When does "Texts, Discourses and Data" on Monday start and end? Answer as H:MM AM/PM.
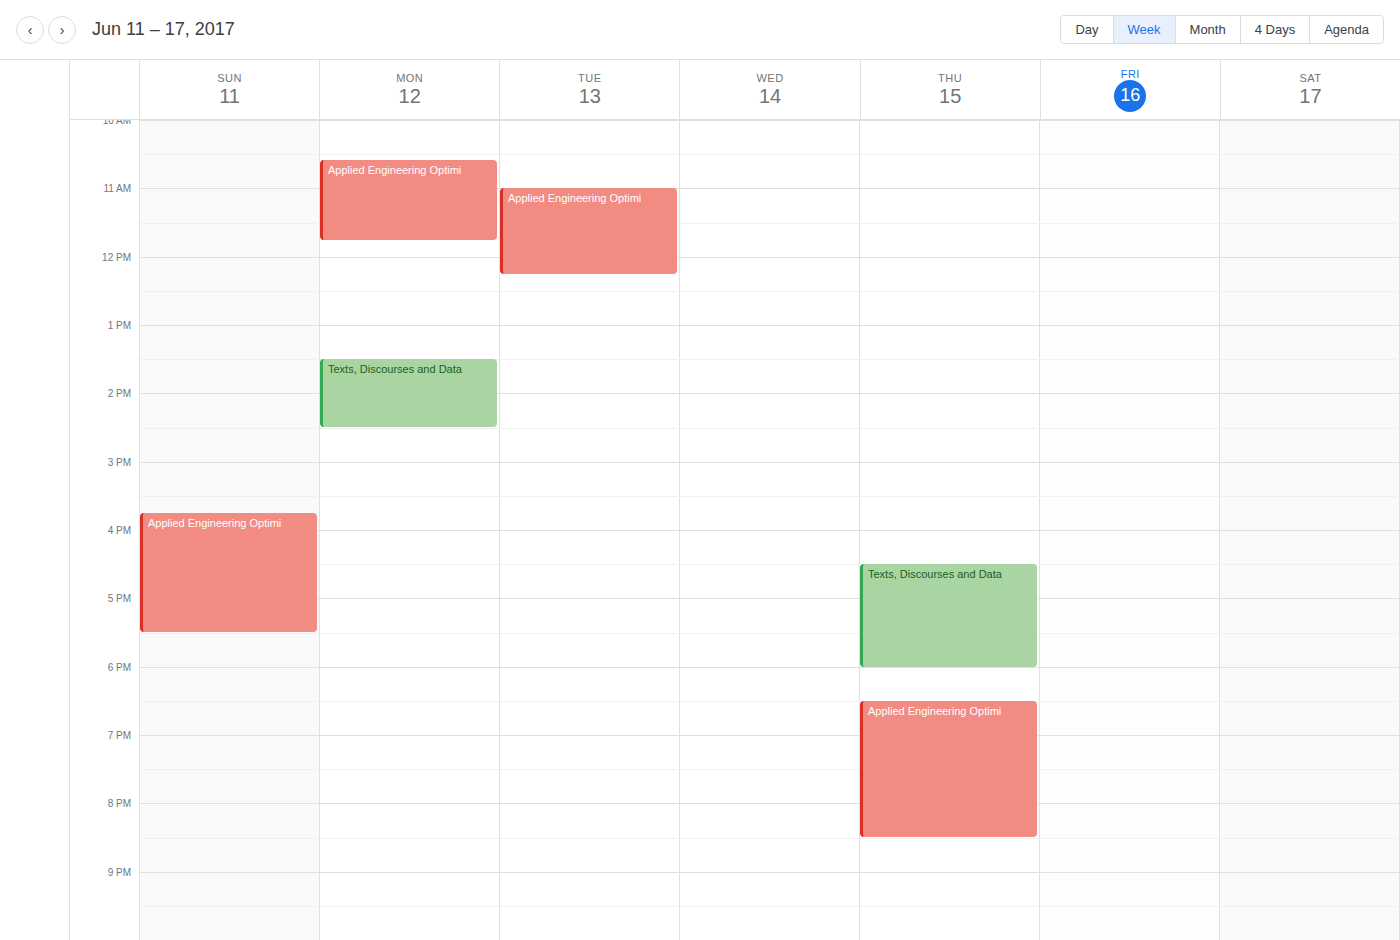
1:30 PM to 2:30 PM